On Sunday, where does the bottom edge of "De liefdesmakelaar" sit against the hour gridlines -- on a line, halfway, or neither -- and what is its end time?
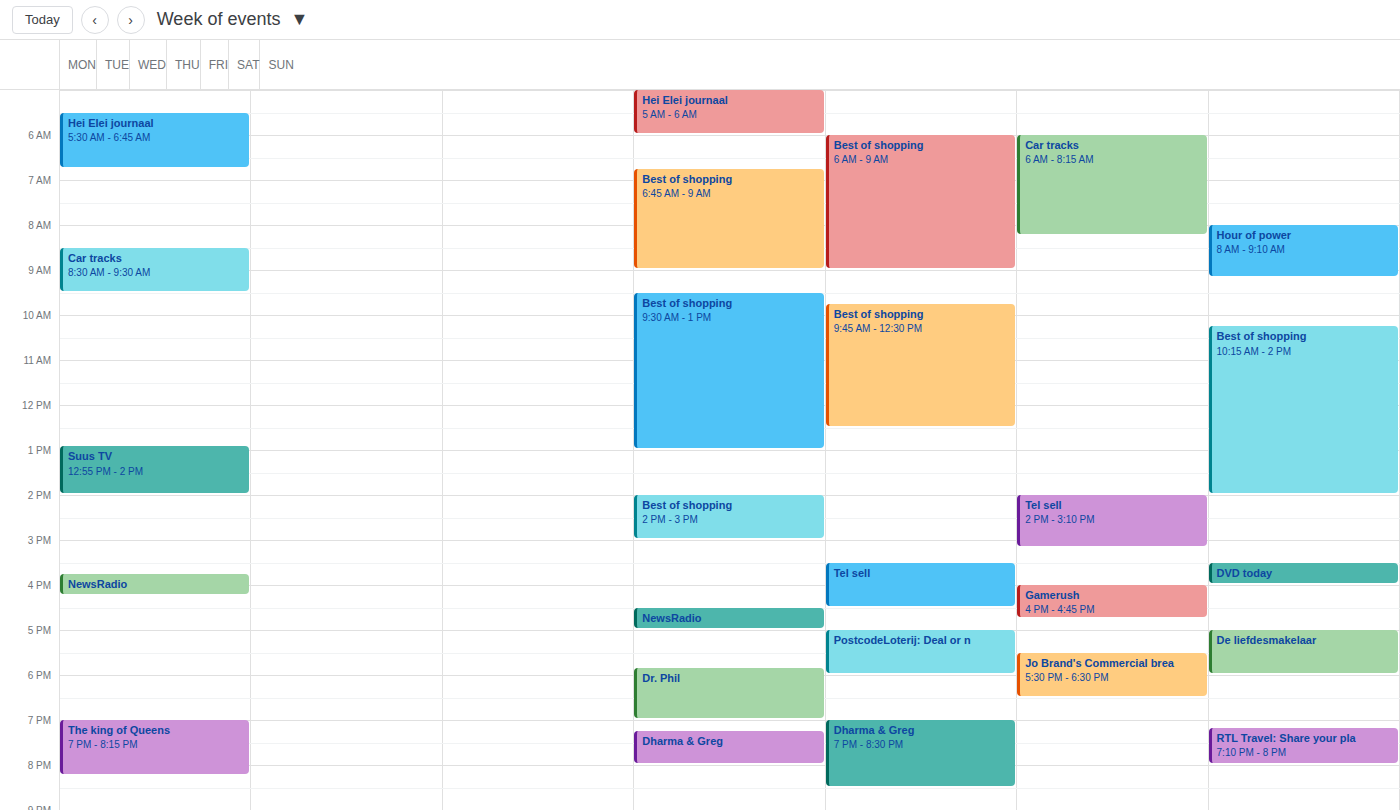
6:00 PM -- exactly on the 6 PM line.